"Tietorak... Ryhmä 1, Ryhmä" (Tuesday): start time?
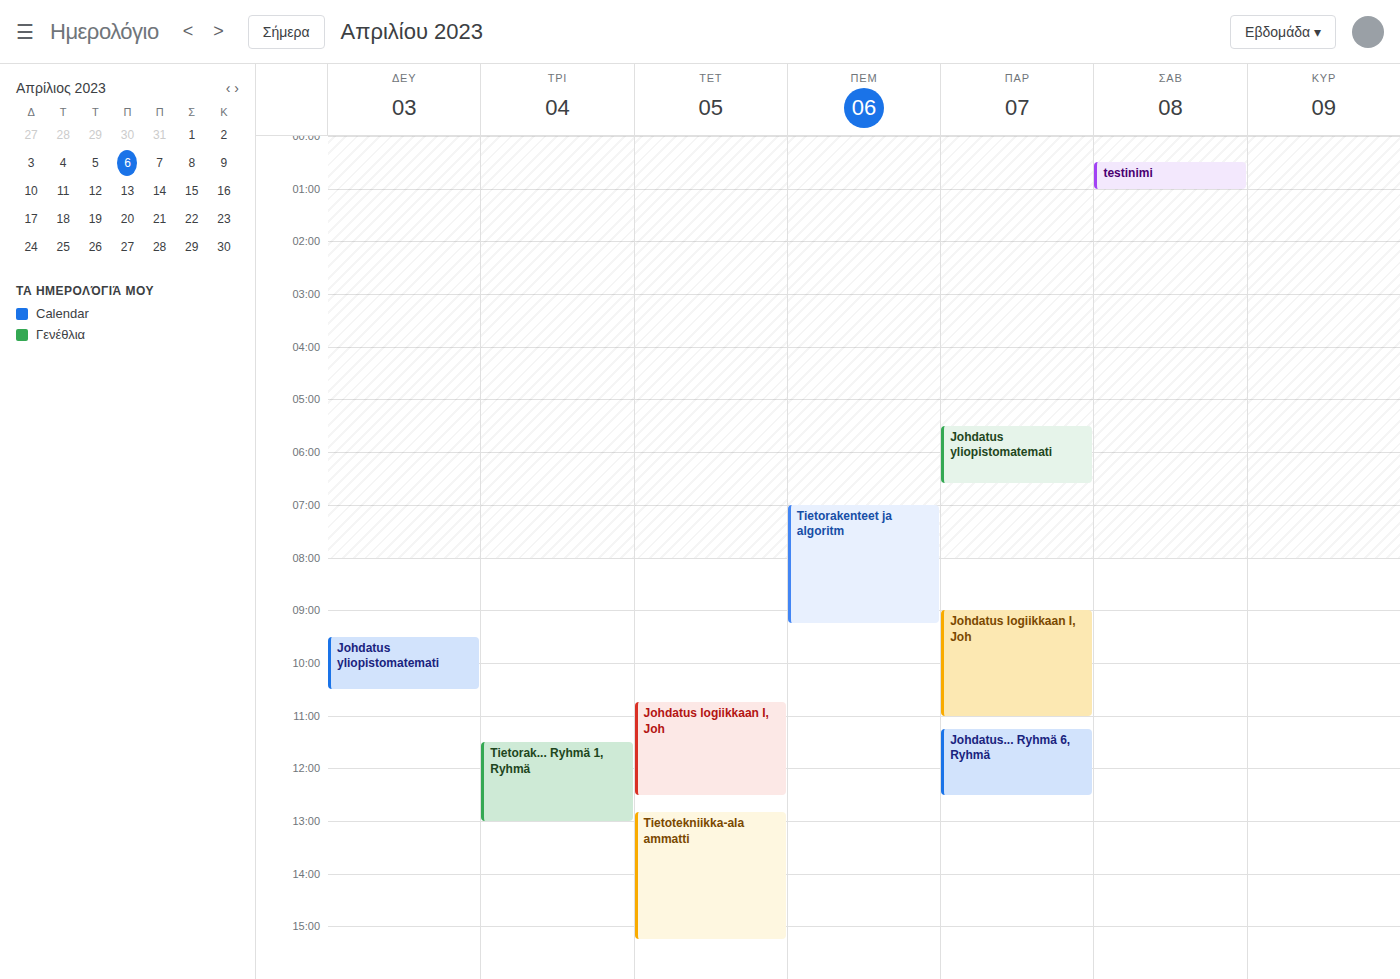
11:30 AM